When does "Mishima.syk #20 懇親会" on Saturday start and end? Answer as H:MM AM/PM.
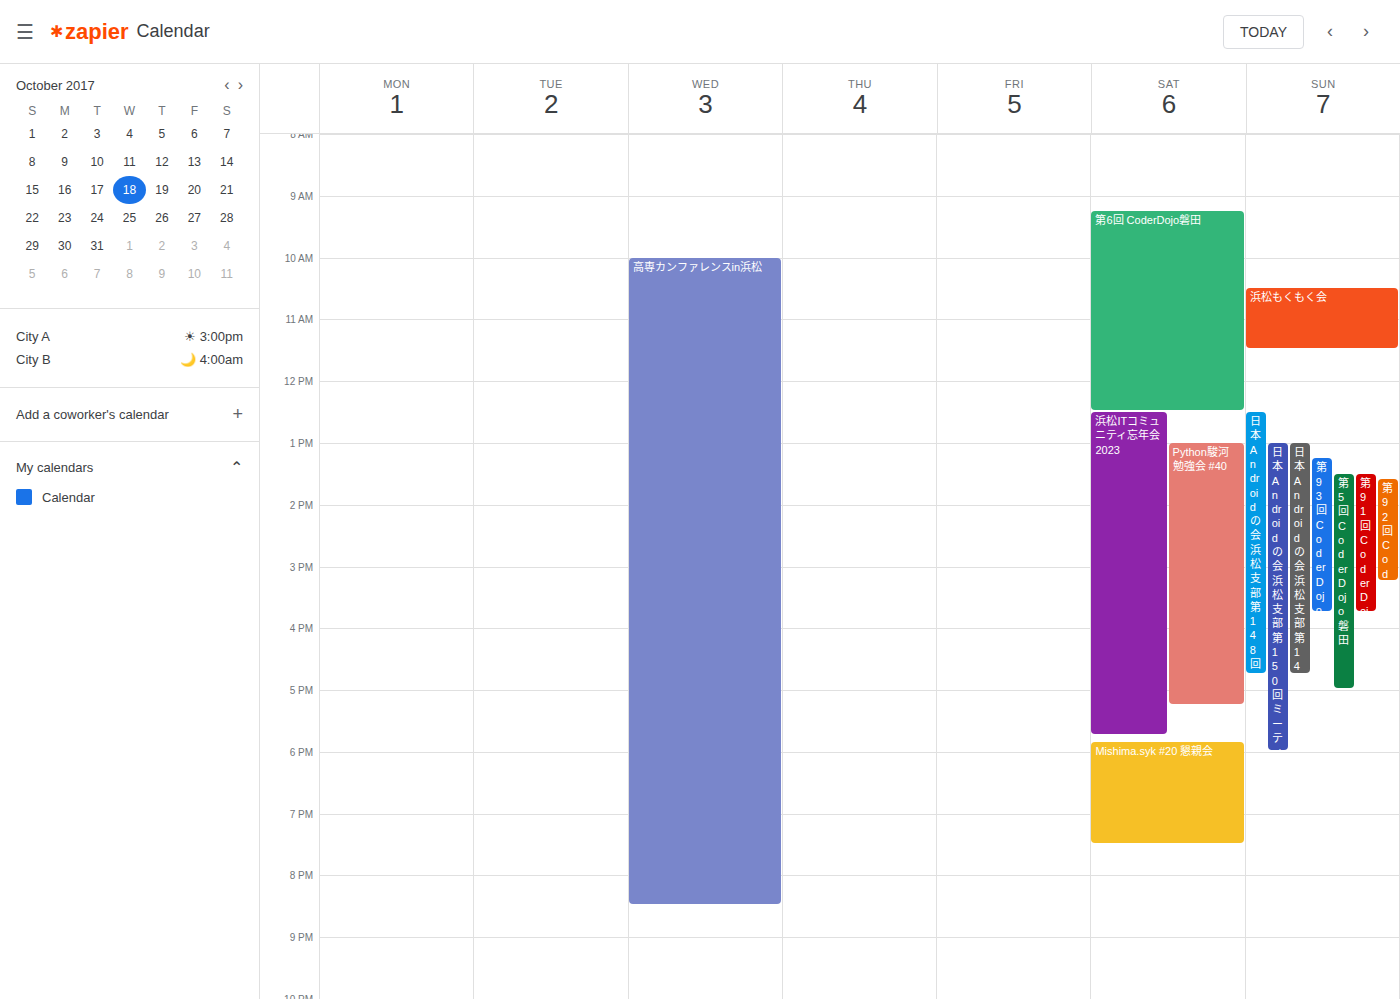
5:50 PM to 7:30 PM